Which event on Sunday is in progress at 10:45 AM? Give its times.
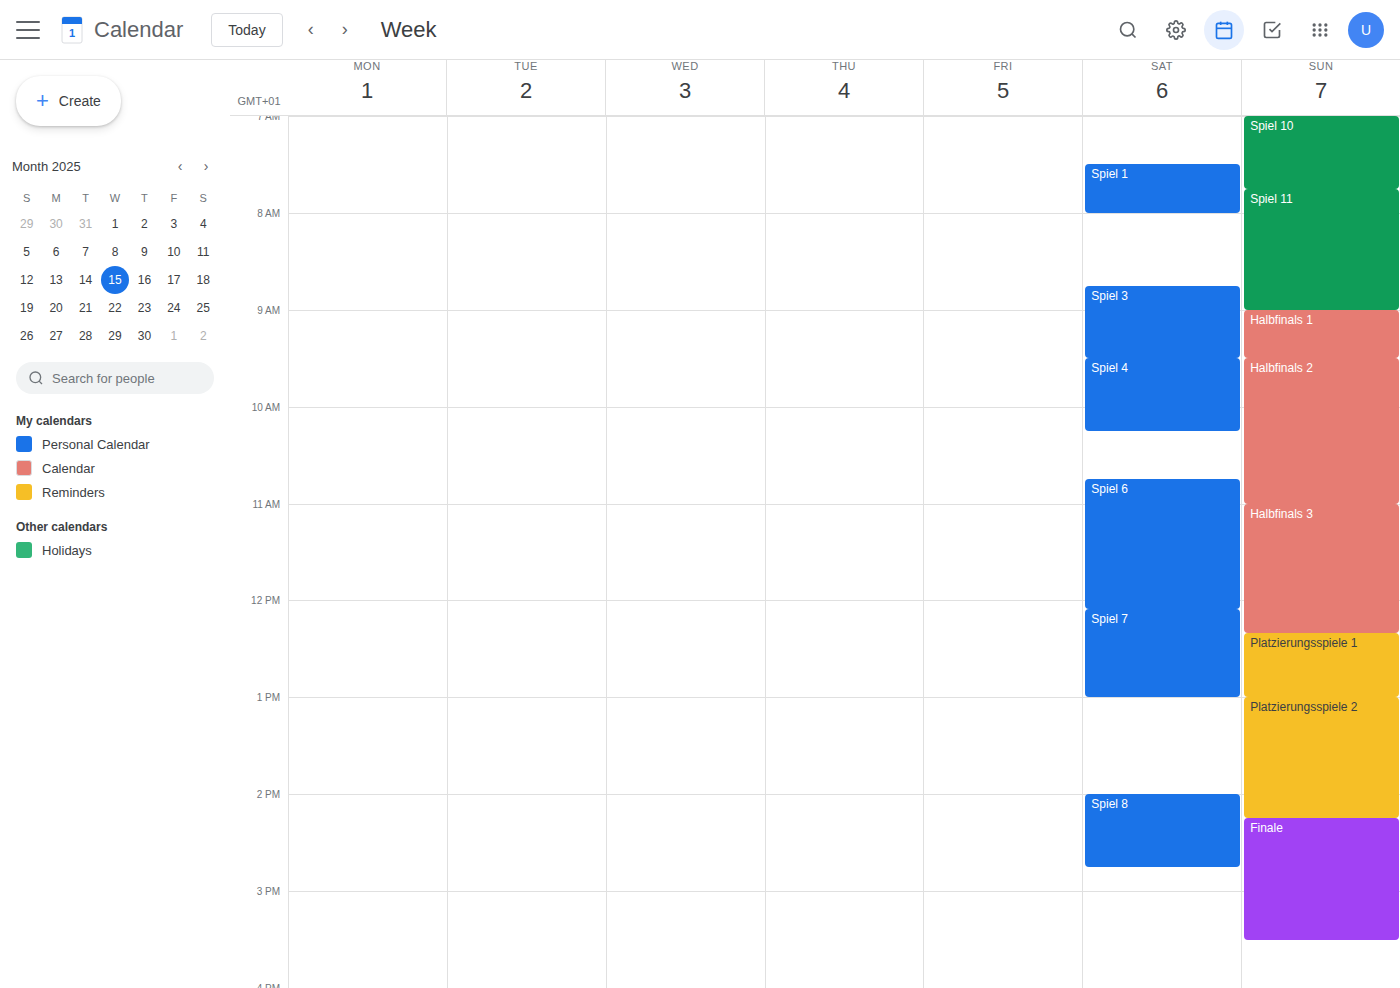
"Halbfinals 2", 9:30 AM to 11:00 AM